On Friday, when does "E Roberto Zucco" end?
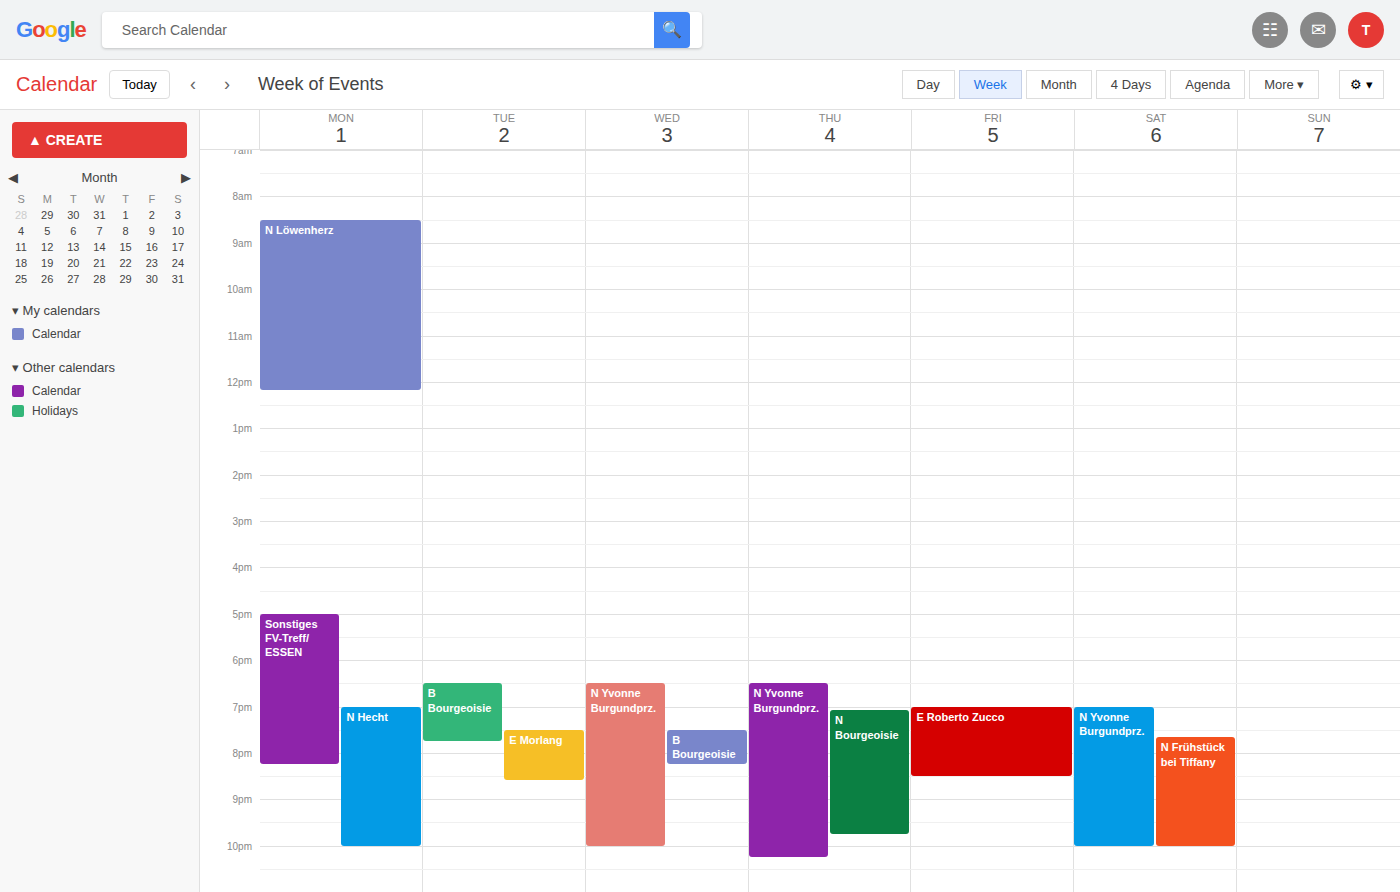
20:30